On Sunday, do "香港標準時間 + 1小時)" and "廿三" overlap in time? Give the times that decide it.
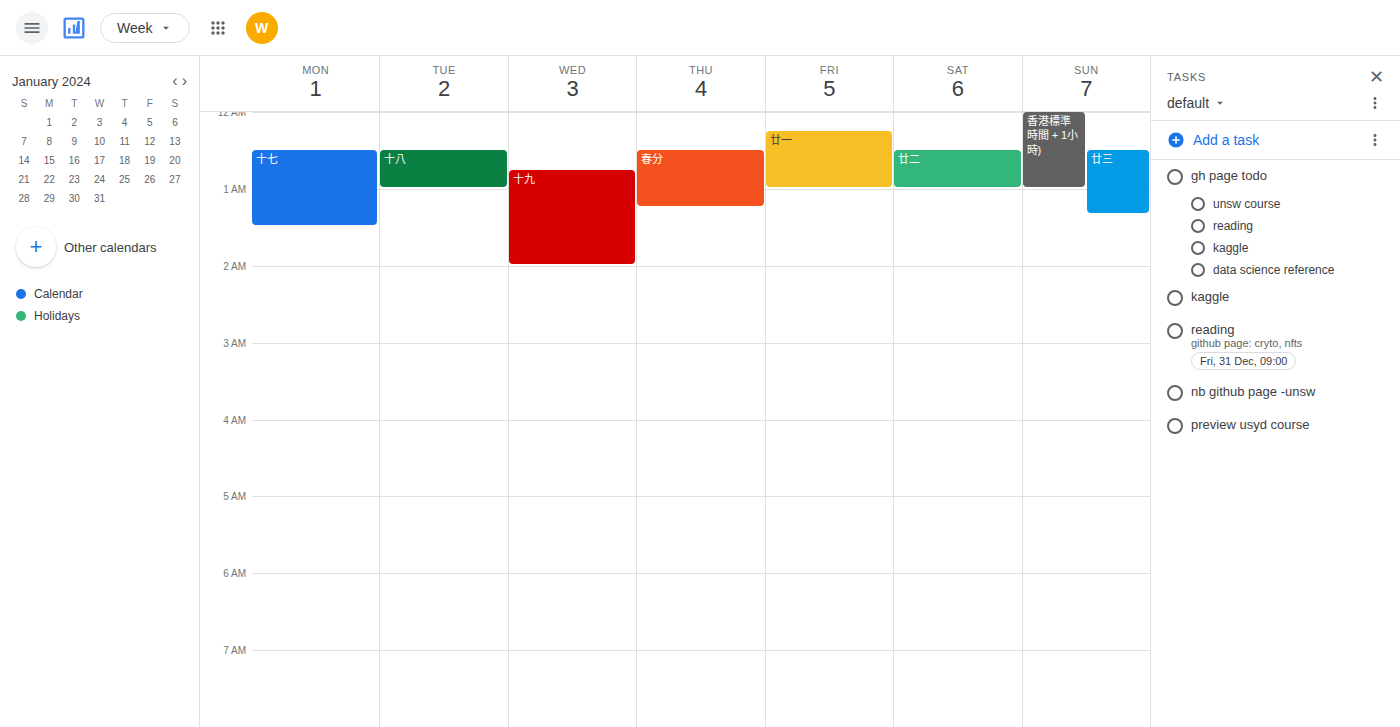
"廿三" starts at 12:30 AM, before "香港標準時間 + 1小時)" ends at 1:00 AM -- they overlap.